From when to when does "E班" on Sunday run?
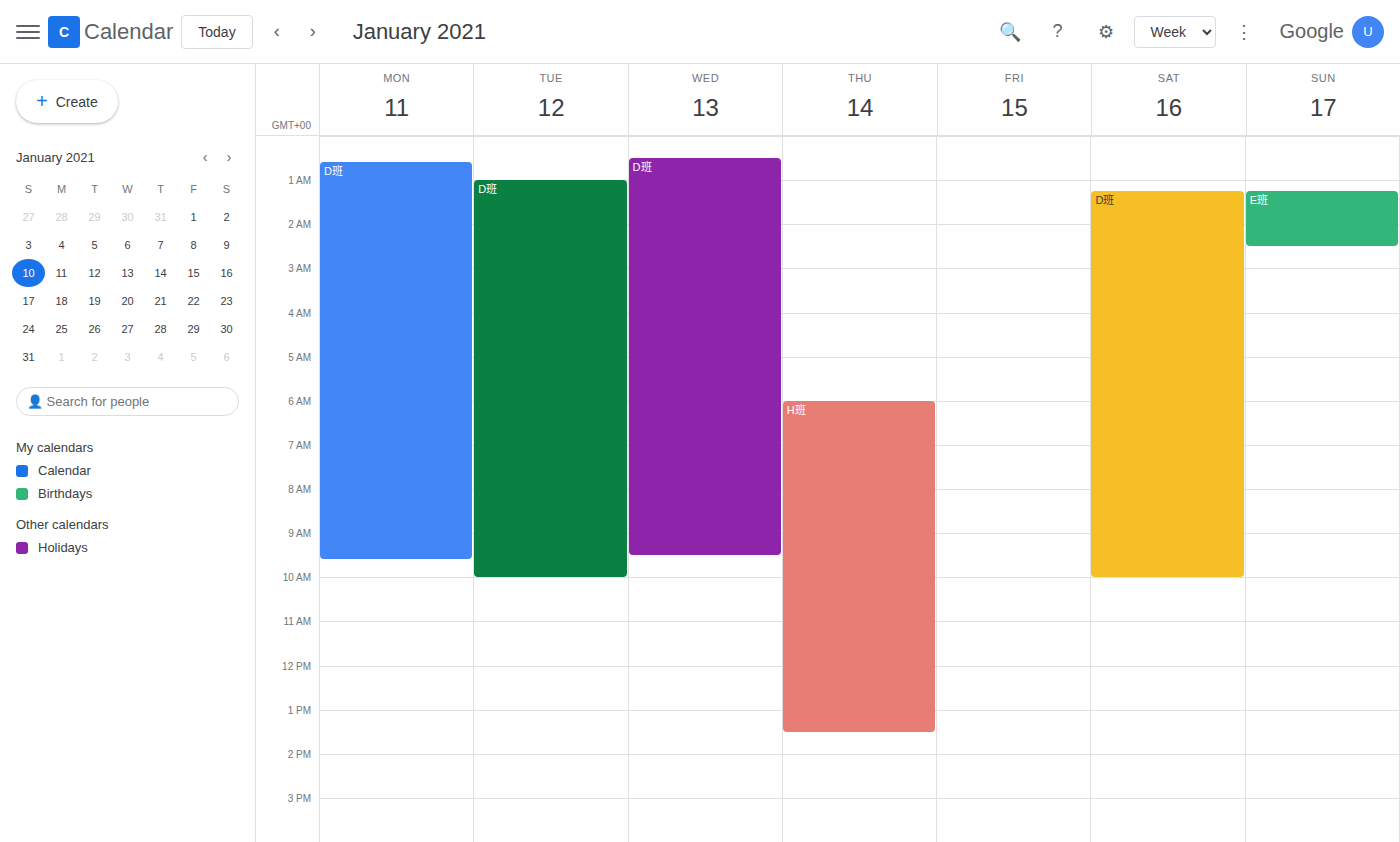
1:15 AM to 2:30 AM